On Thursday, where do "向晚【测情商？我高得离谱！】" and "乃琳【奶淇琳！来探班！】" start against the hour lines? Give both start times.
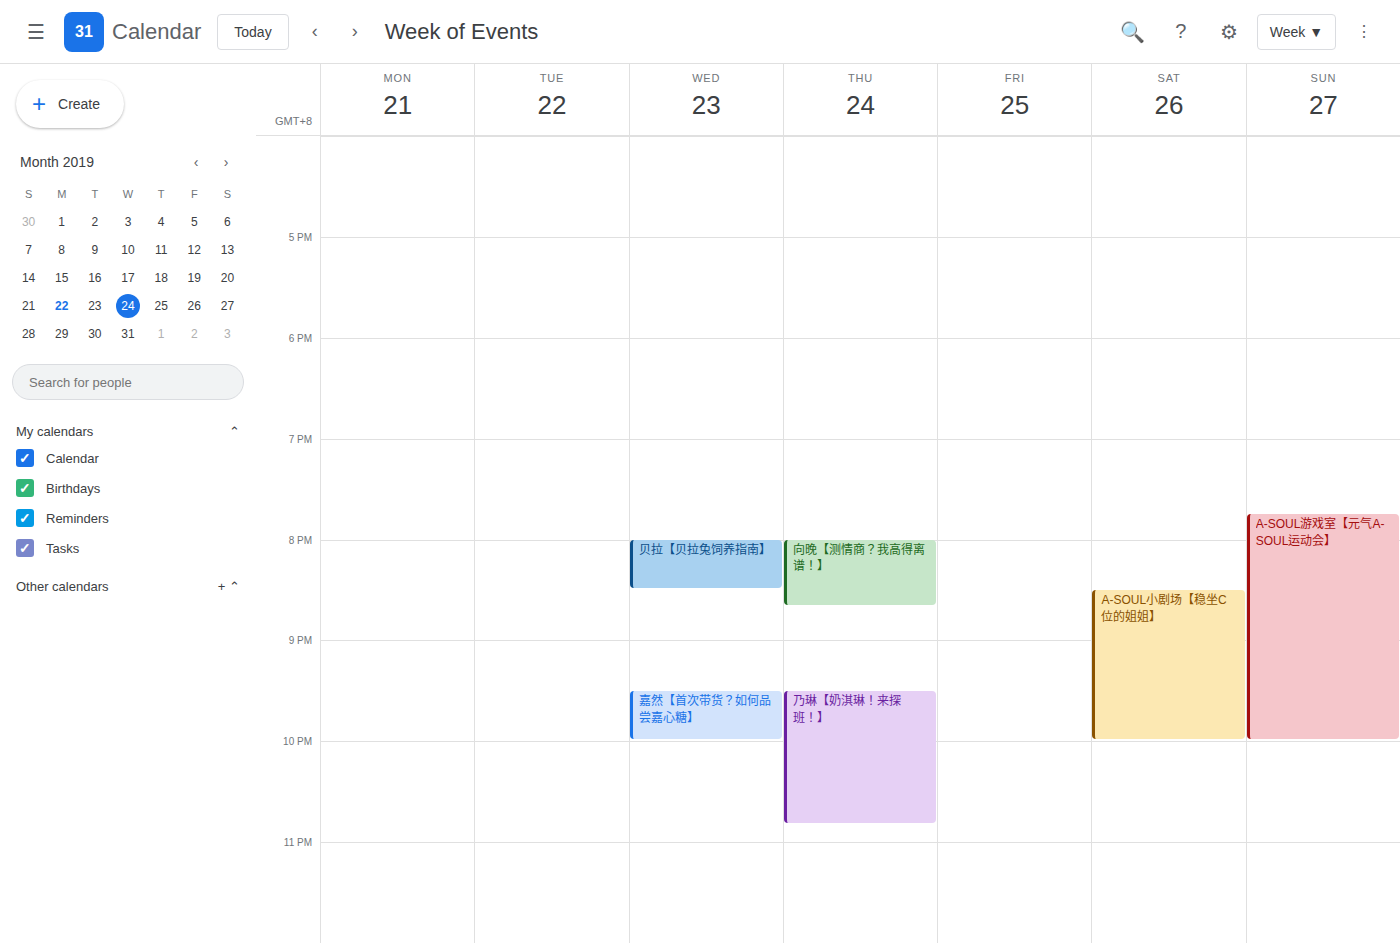
"向晚【测情商？我高得离谱！】": 8:00 PM, exactly on the 8 PM line. "乃琳【奶淇琳！来探班！】": 9:30 PM, halfway between the 9 PM and 10 PM lines.